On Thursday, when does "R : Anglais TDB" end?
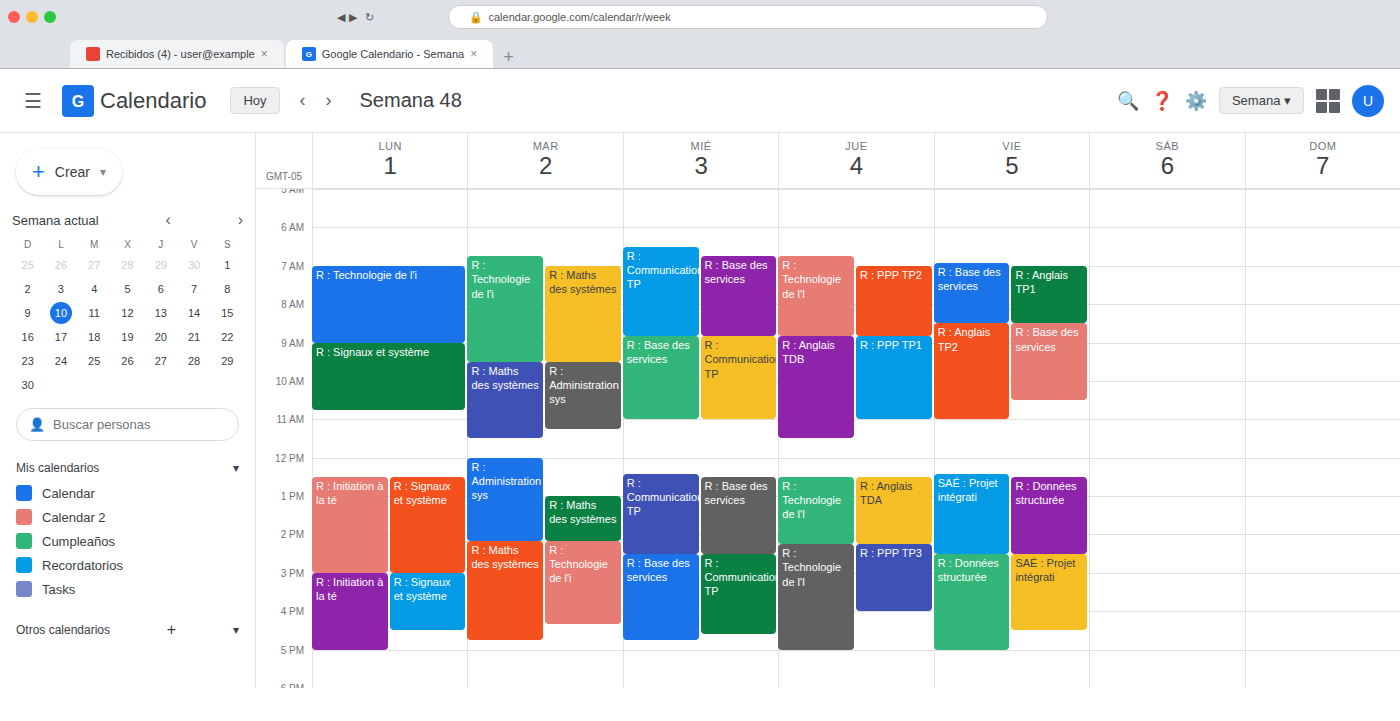
11:30 AM